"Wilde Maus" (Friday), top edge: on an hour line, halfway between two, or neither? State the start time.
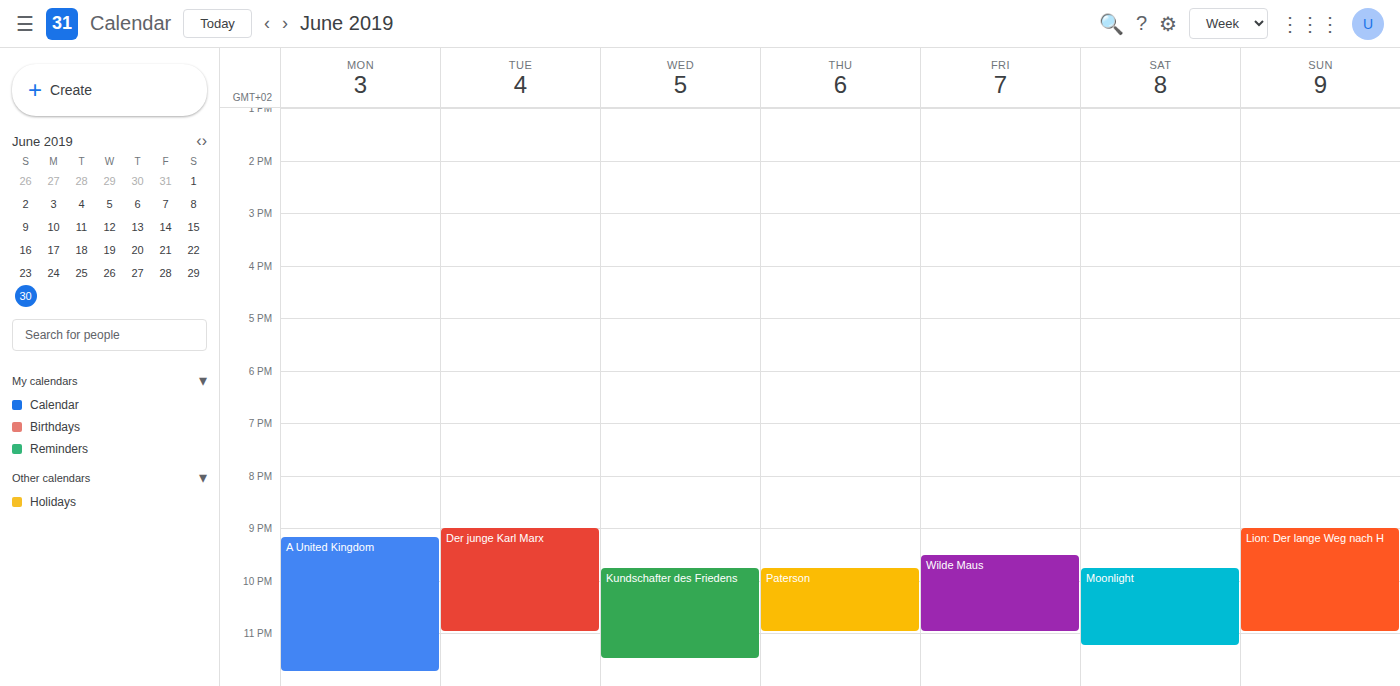
9:30 PM -- halfway between the 9 PM and 10 PM lines.